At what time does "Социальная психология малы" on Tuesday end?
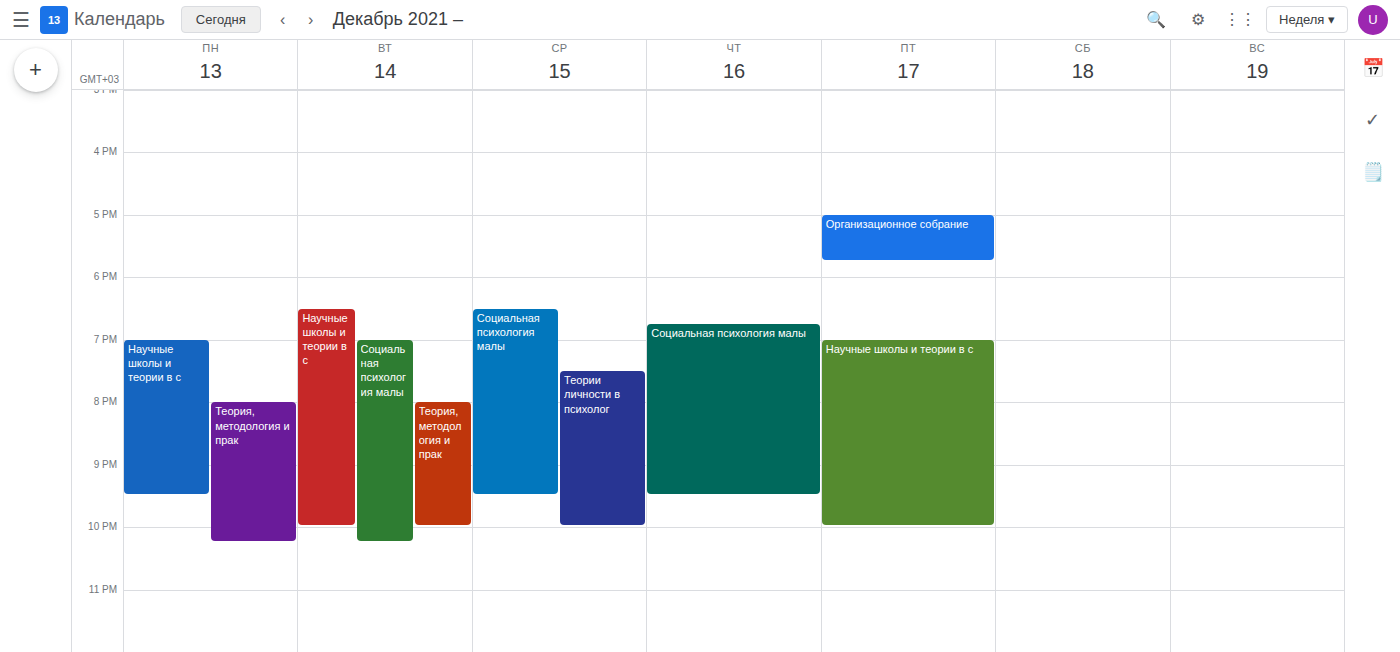
10:15 PM